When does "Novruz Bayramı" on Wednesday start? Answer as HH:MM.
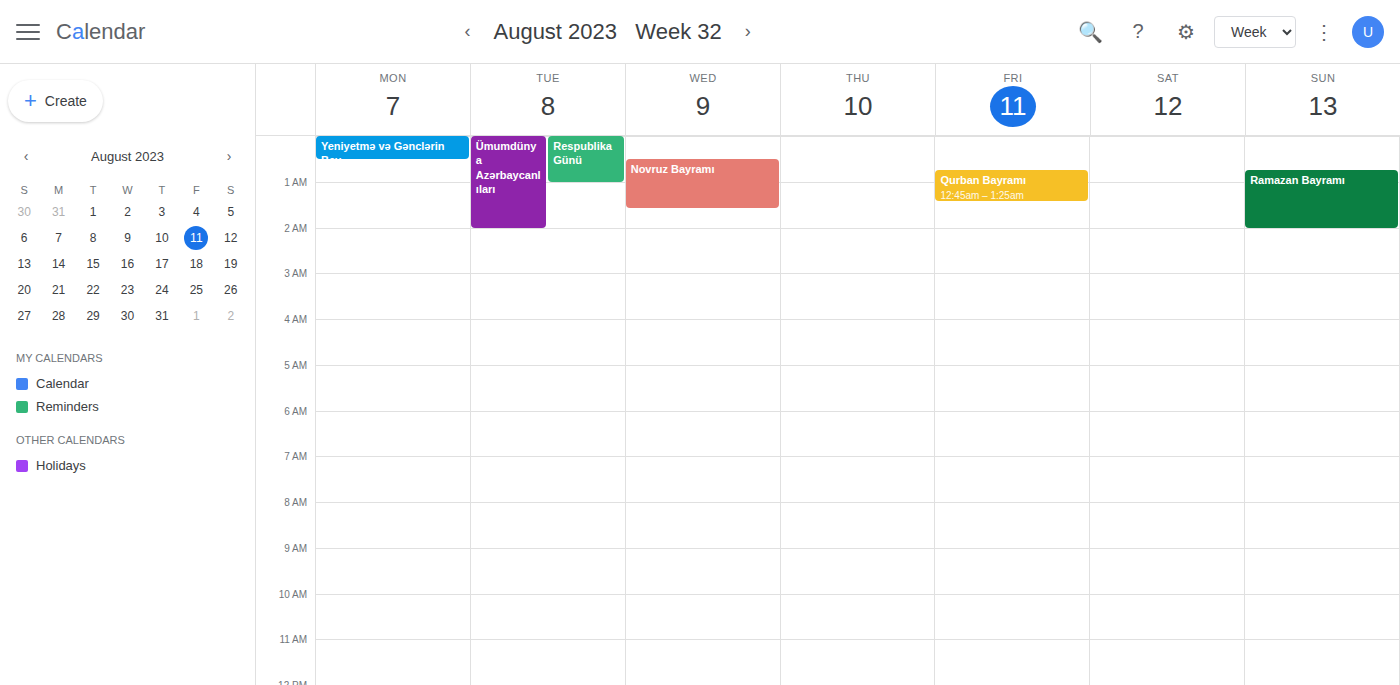
00:30